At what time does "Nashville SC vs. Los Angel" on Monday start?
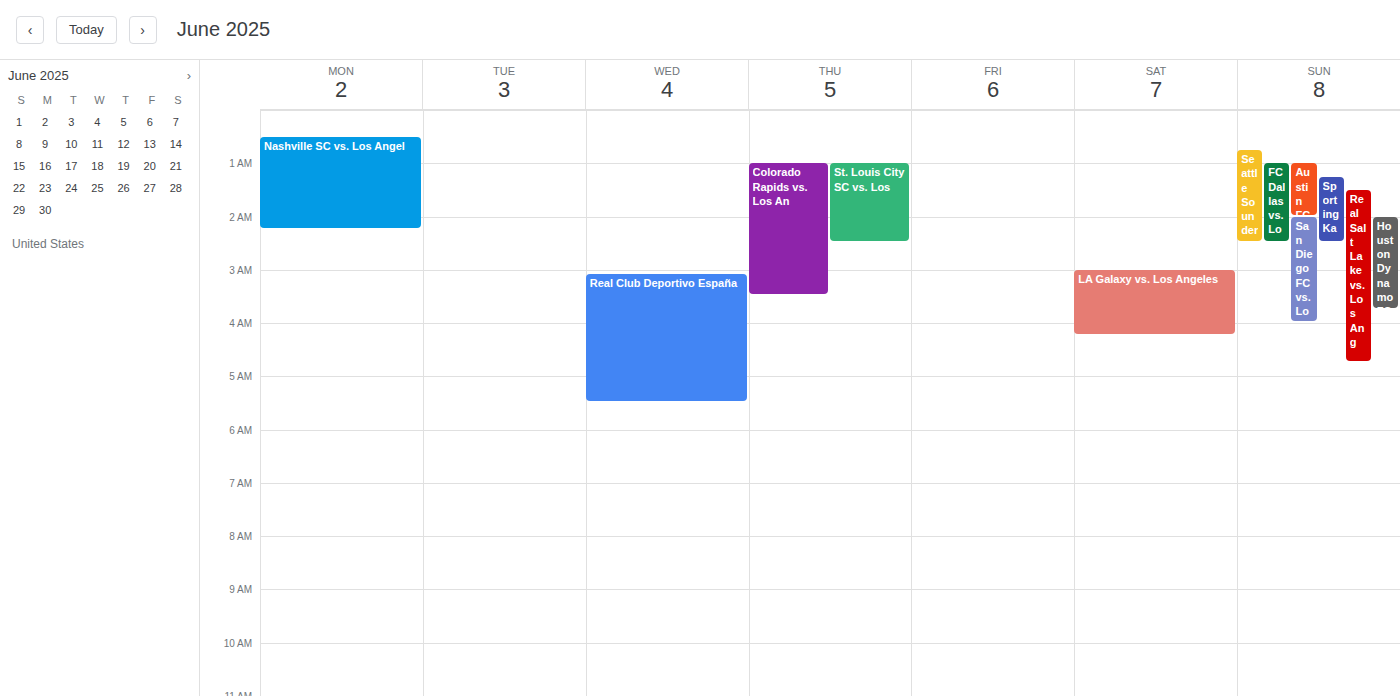
12:30 AM